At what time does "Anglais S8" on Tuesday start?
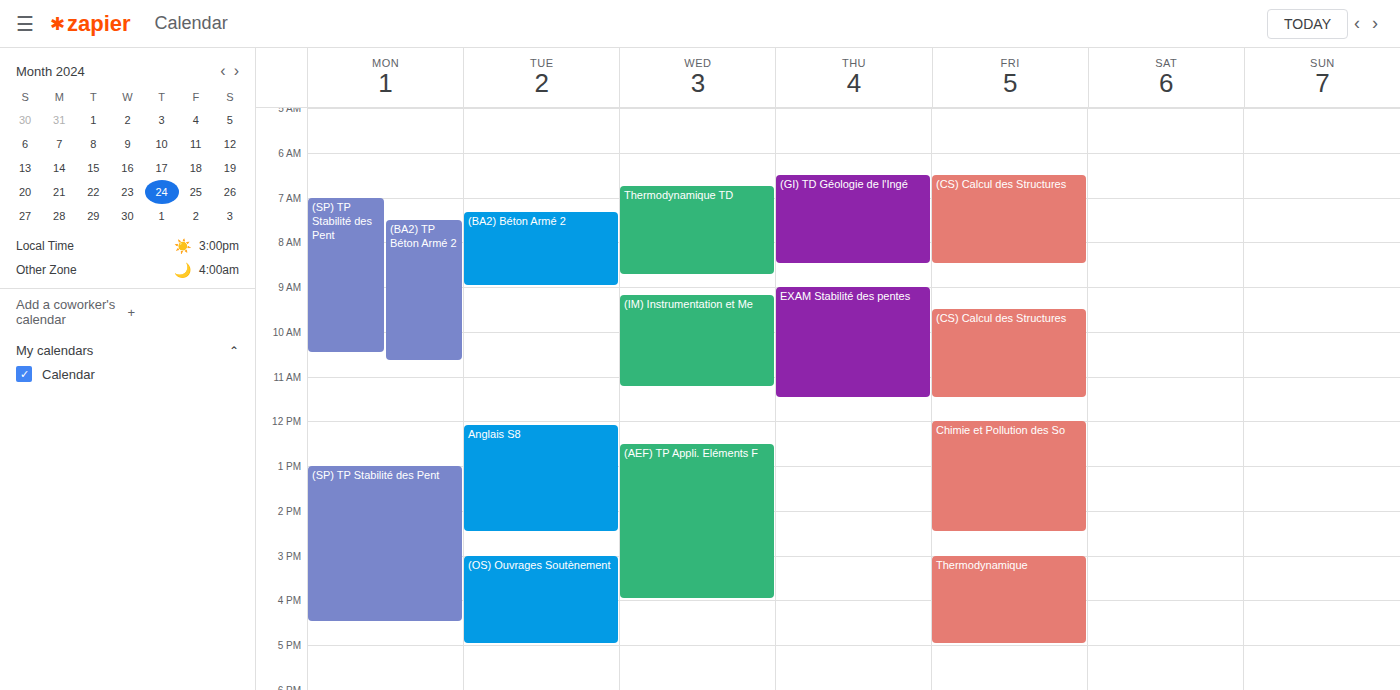
12:05 PM